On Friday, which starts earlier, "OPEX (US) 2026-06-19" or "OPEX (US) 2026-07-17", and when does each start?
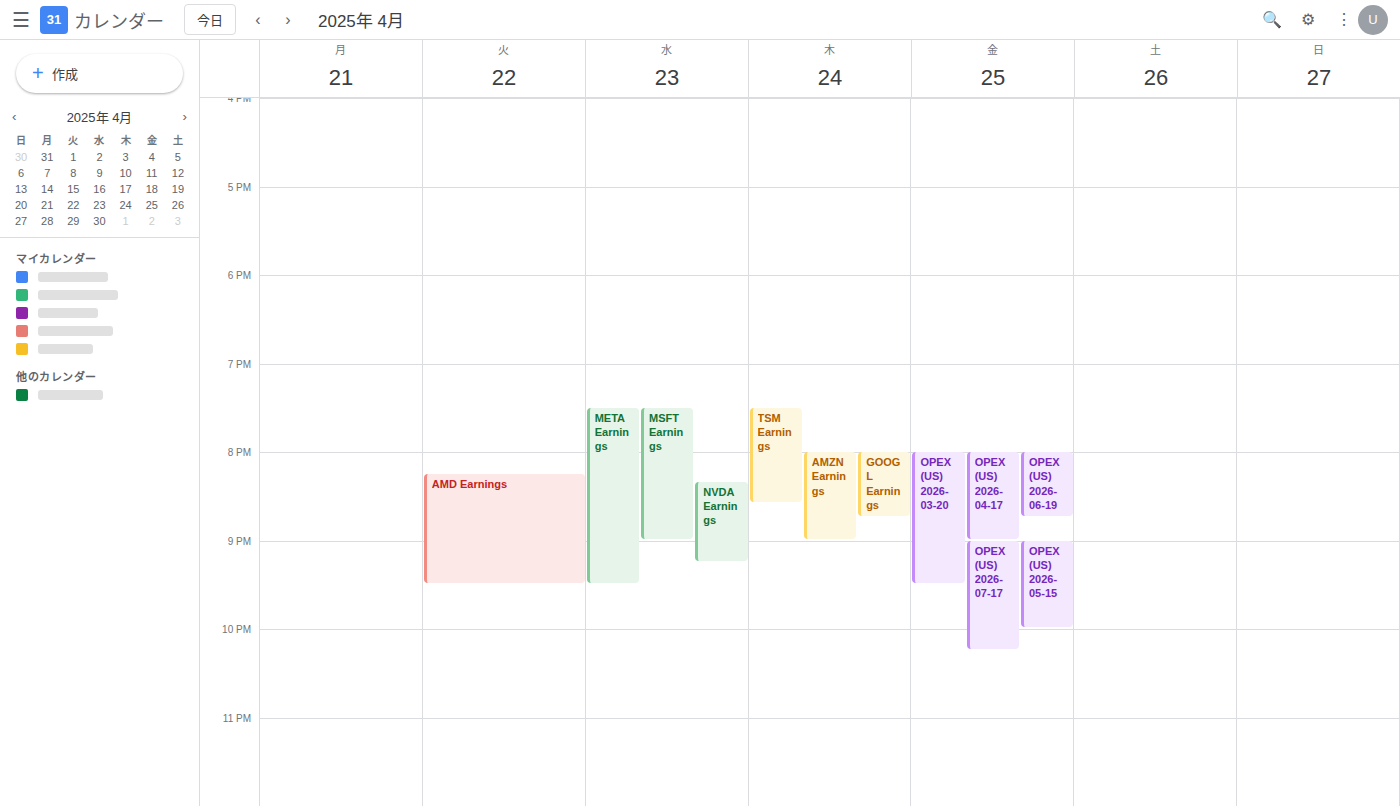
"OPEX (US) 2026-06-19" 20:00; "OPEX (US) 2026-07-17" 21:00.